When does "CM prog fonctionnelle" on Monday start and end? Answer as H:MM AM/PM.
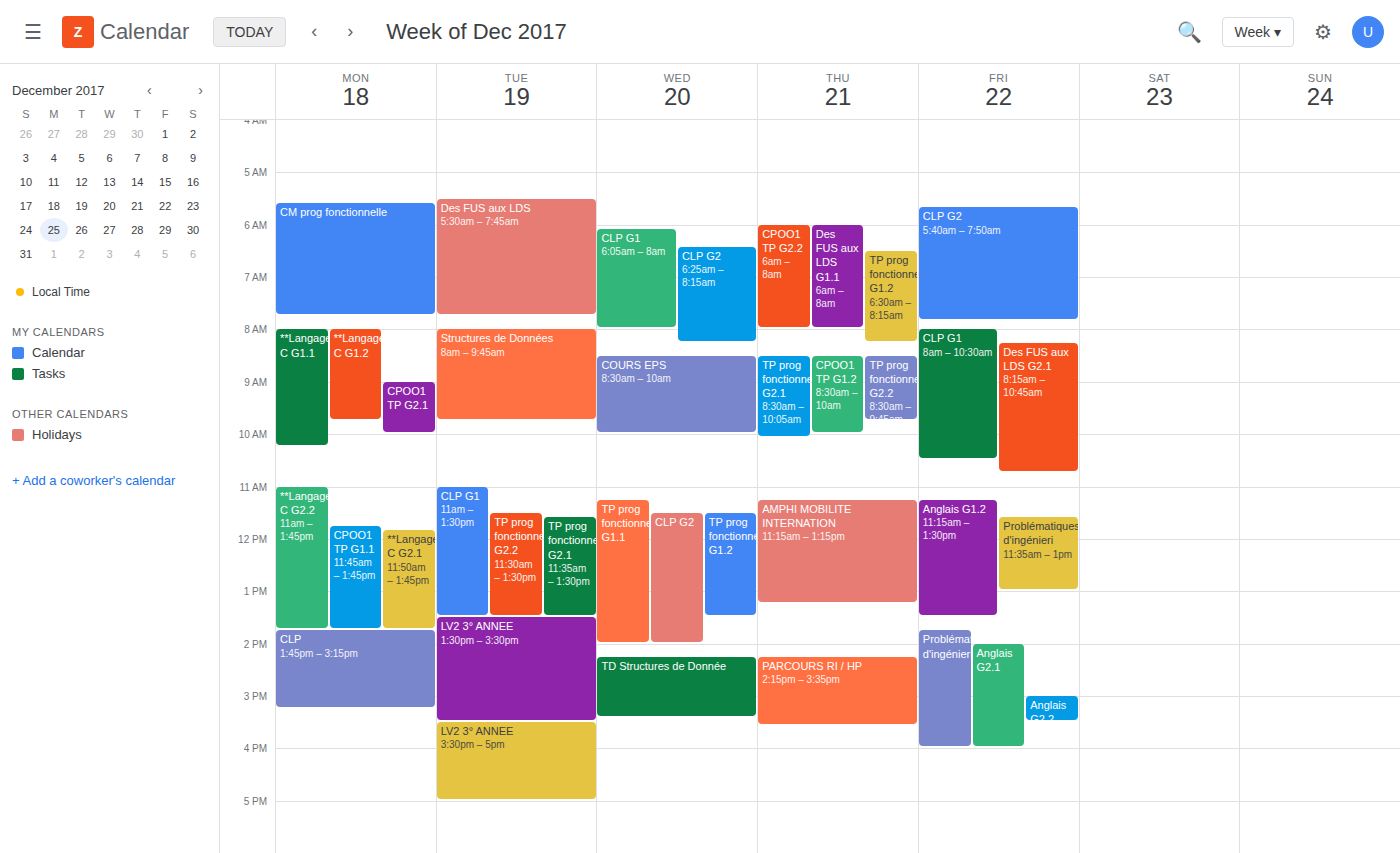
5:35 AM to 7:45 AM